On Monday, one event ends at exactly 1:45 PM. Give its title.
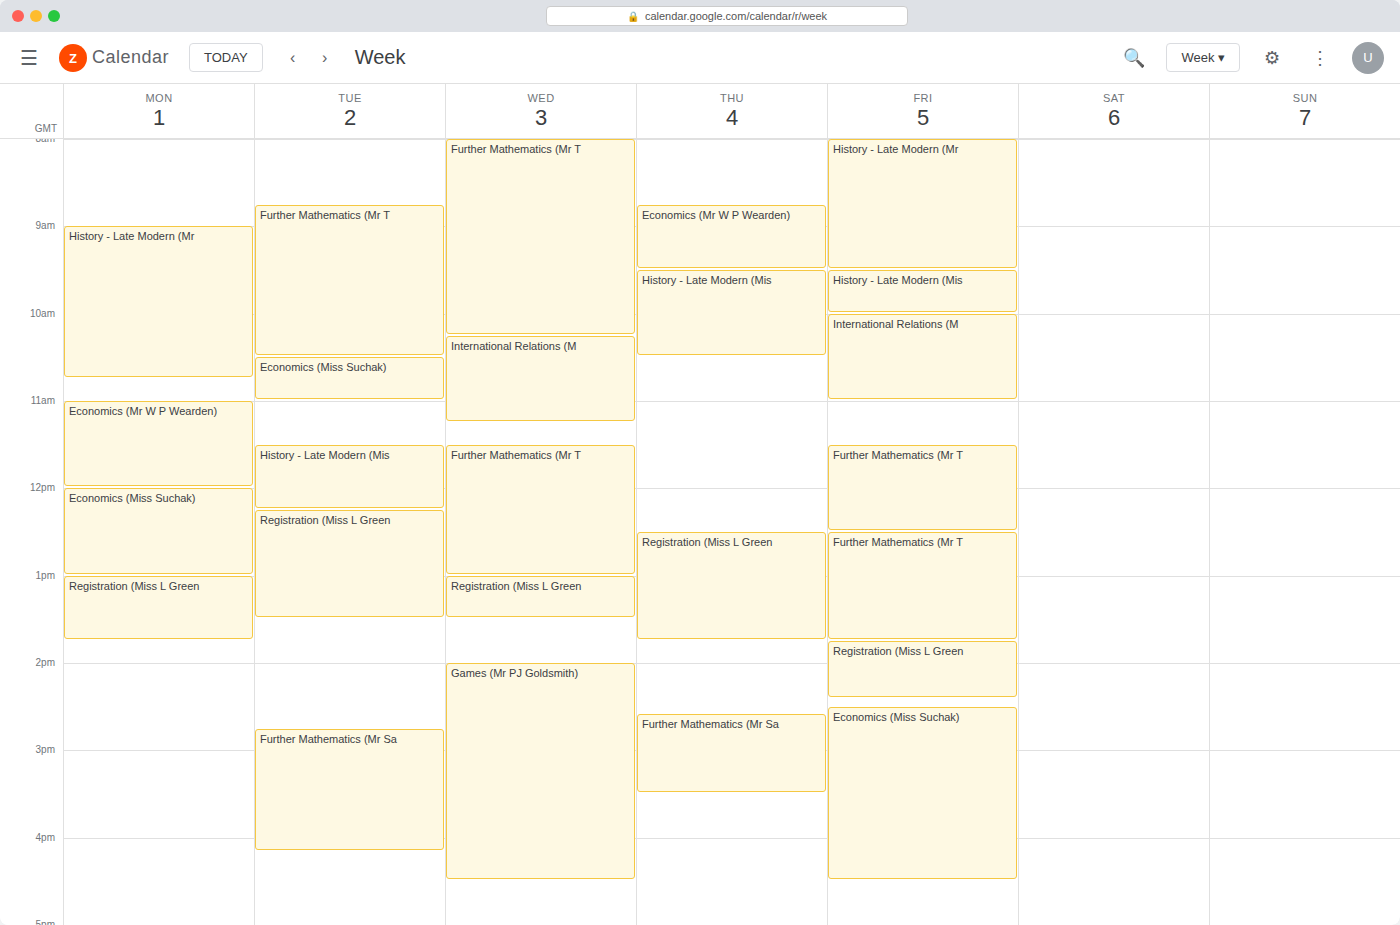
"Registration (Miss L Green"